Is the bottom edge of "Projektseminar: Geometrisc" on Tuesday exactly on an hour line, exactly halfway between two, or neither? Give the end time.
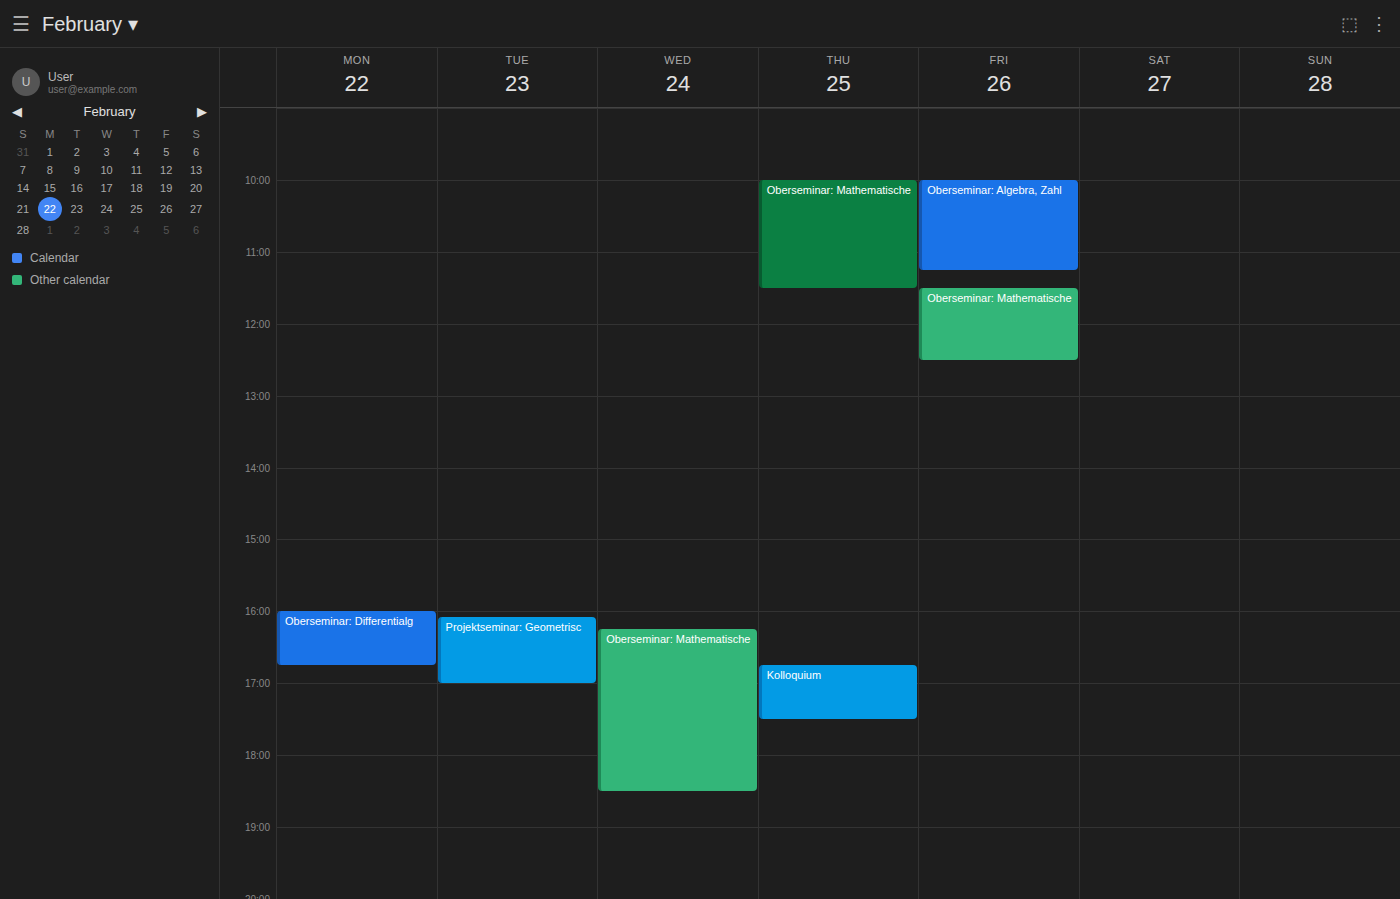
5:00 PM -- exactly on the 5 PM line.